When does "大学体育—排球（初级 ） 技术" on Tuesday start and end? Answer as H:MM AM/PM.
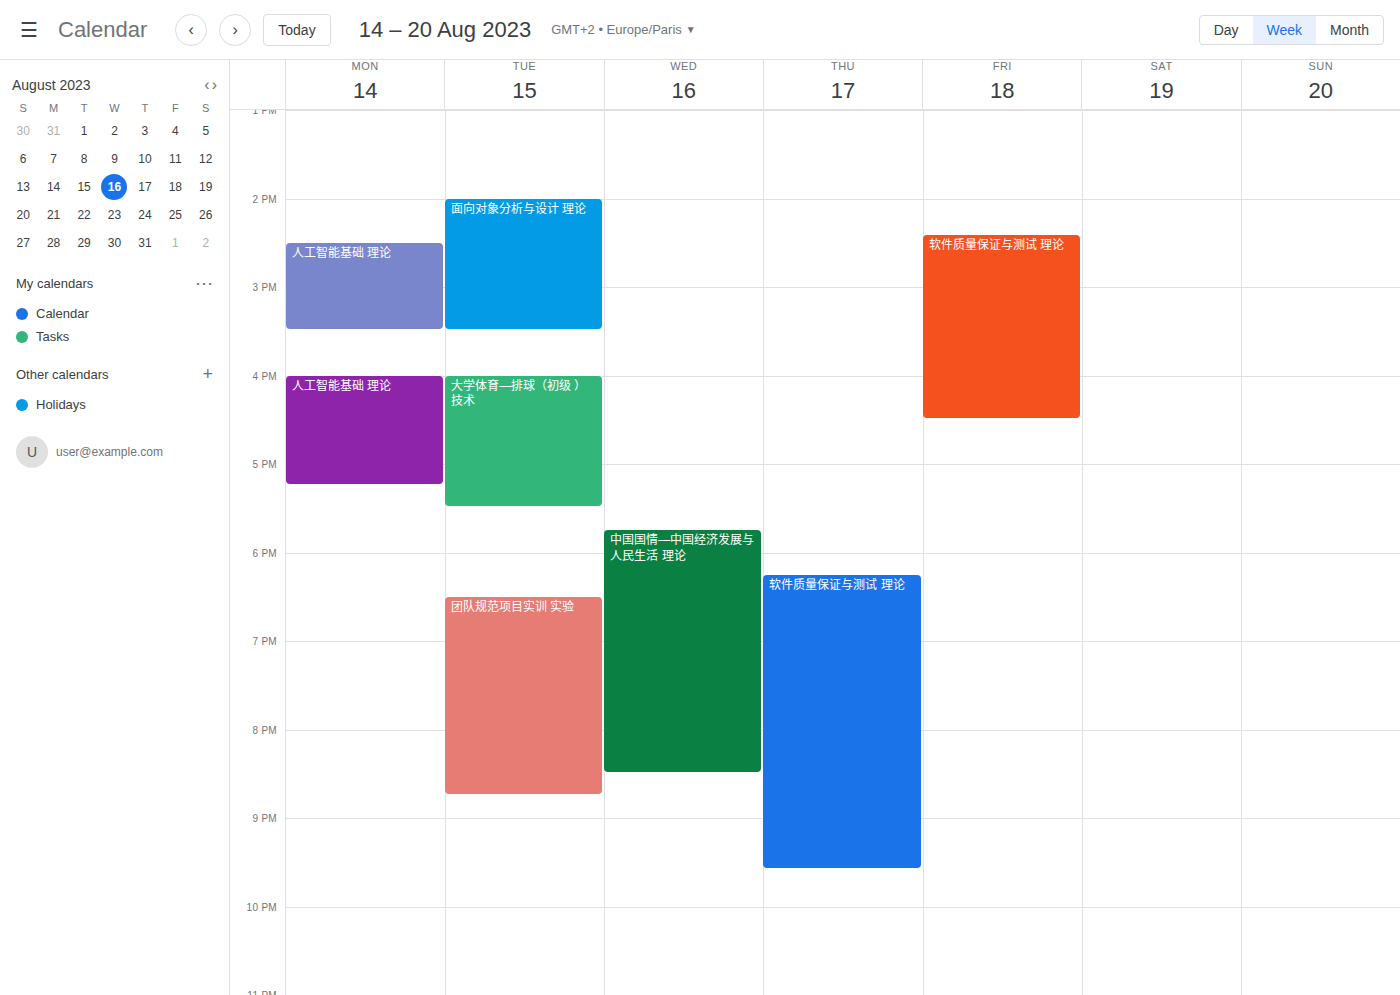
4:00 PM to 5:30 PM